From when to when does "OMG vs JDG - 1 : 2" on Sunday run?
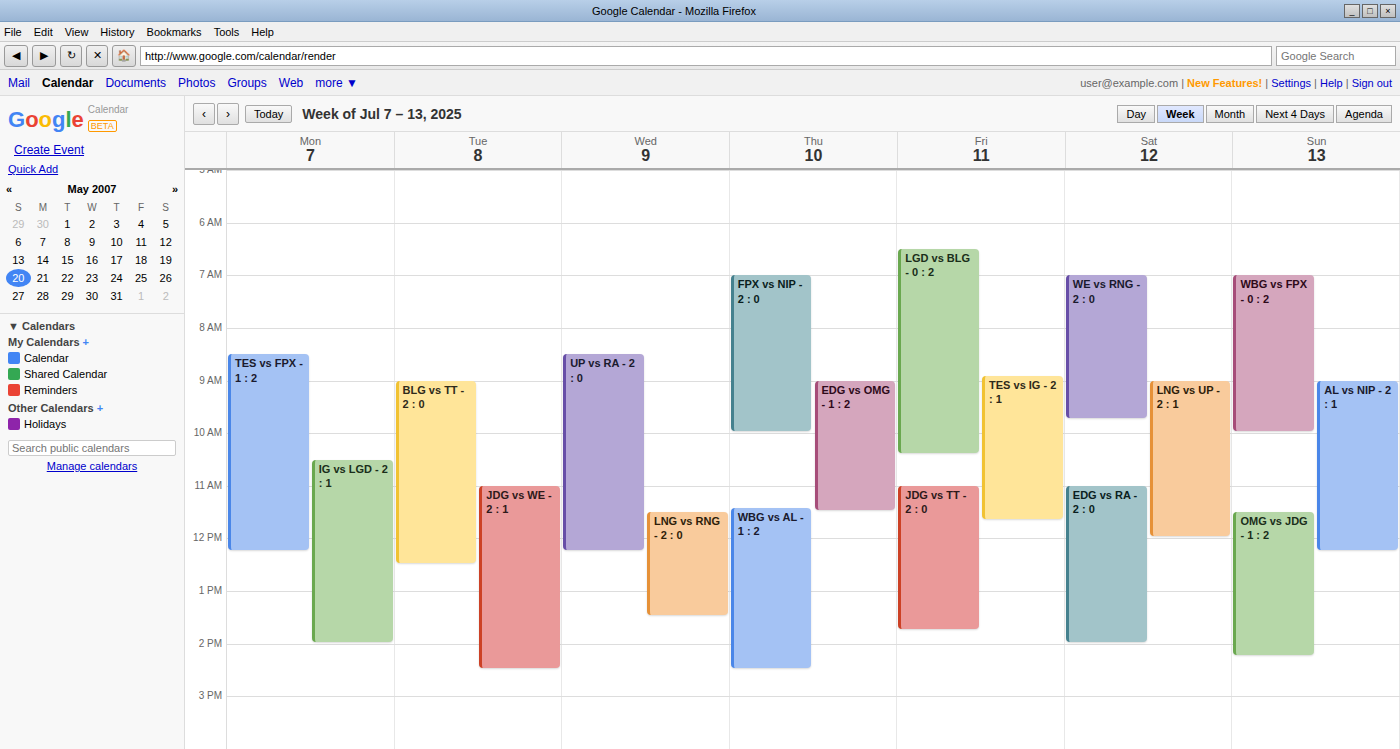
11:30 to 14:15